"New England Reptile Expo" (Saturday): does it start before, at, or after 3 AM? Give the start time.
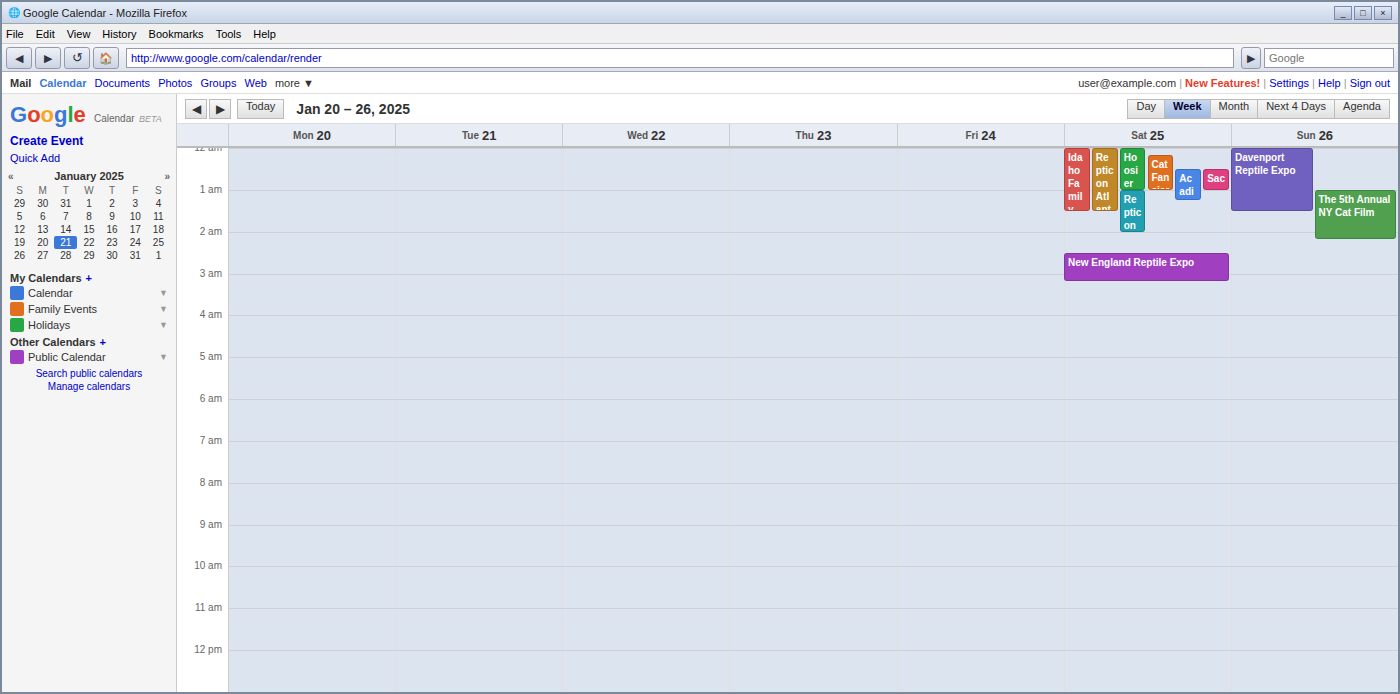
2:30 AM -- before 3 AM, 30 minutes above the 3 AM line.